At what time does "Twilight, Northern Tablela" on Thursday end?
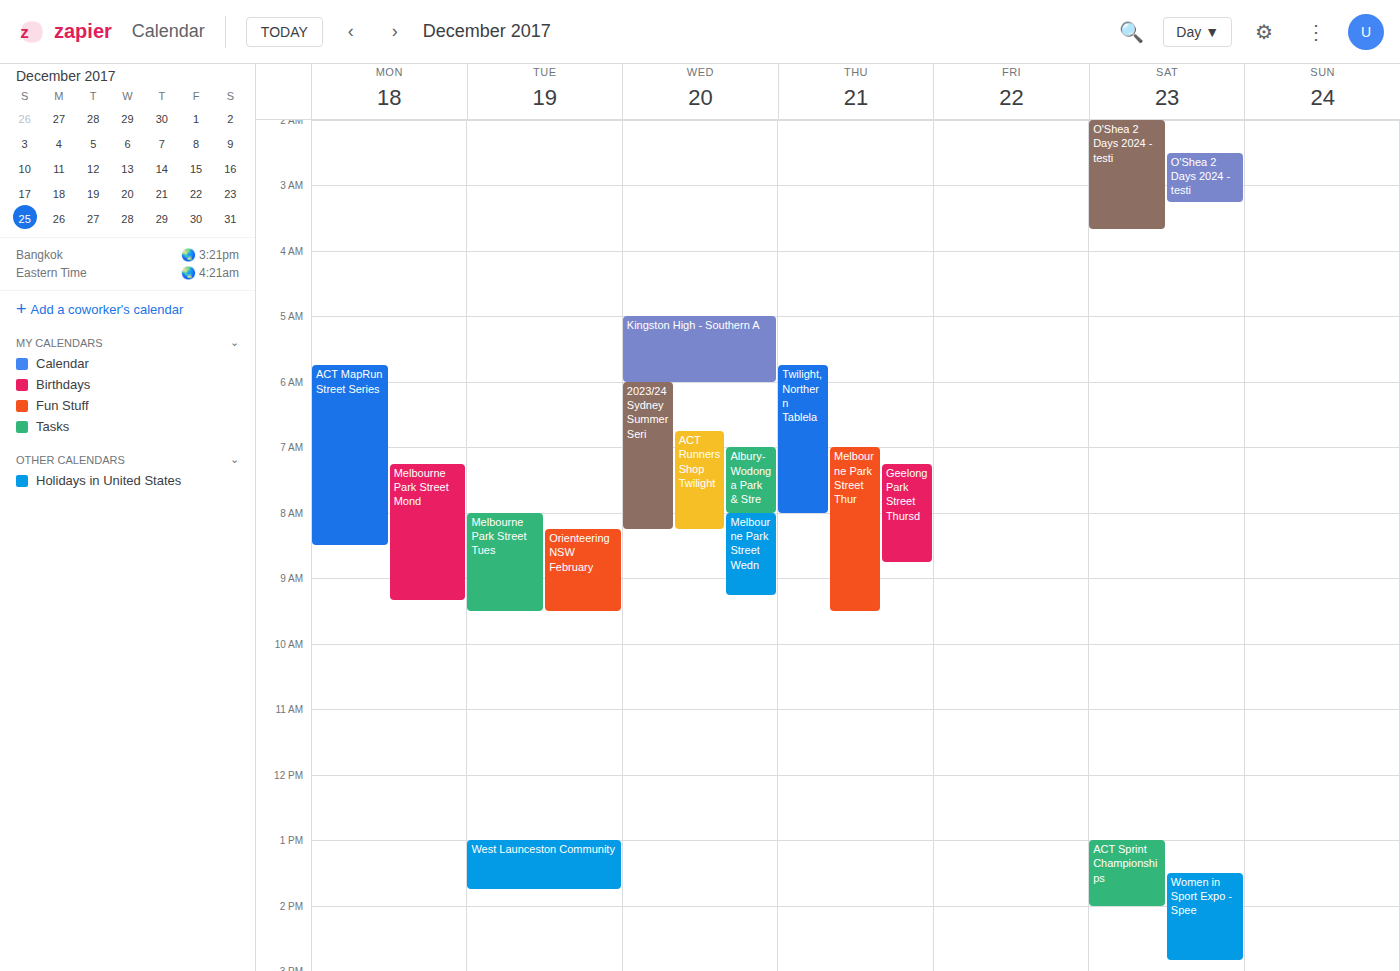
8:00 AM